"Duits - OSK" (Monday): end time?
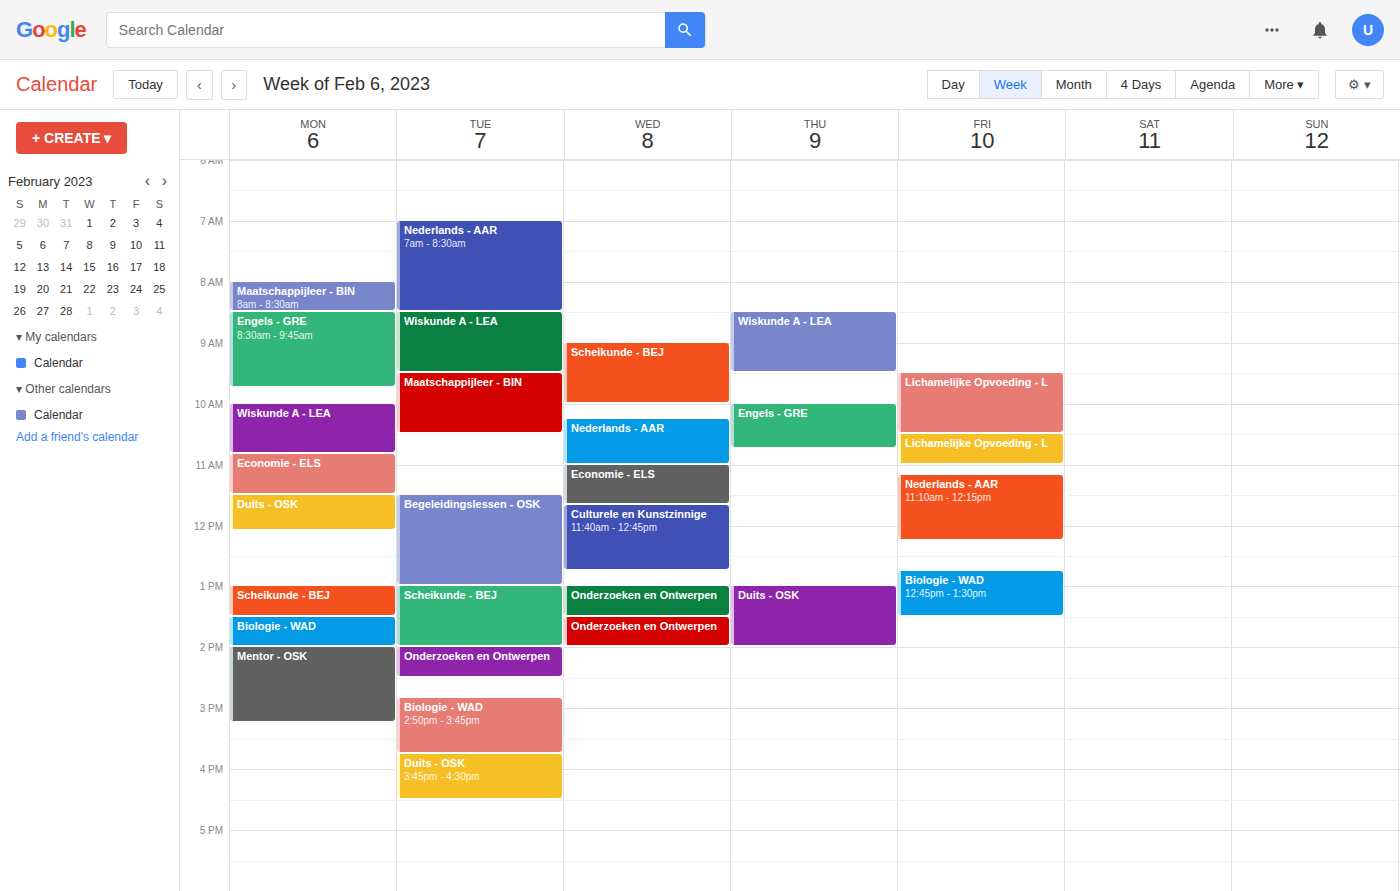
12:05 PM